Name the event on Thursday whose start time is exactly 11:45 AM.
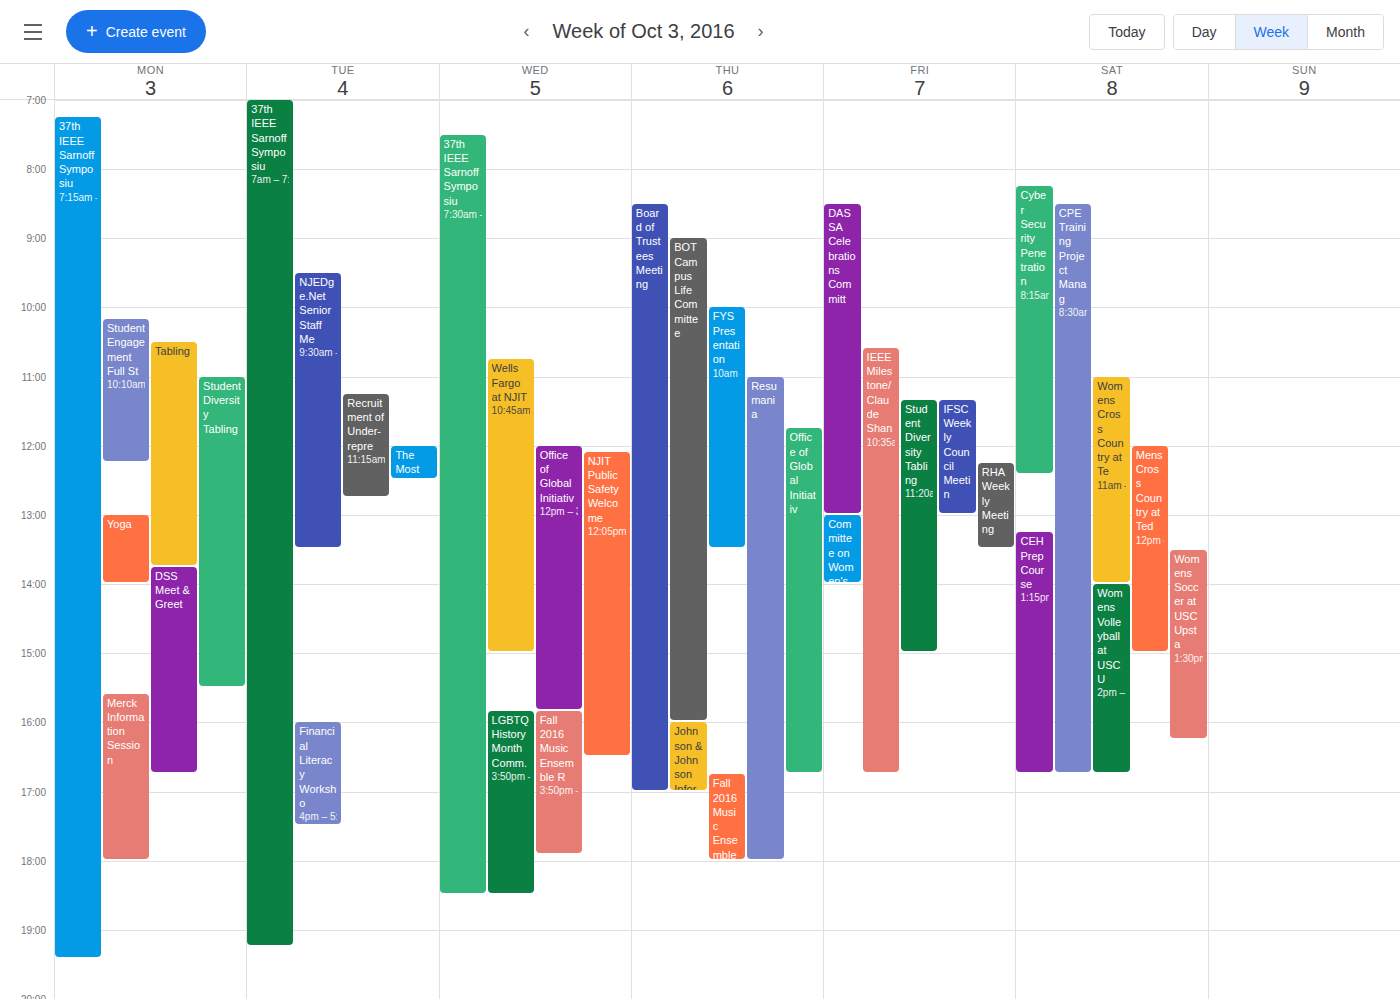
"Office of Global Initiativ"